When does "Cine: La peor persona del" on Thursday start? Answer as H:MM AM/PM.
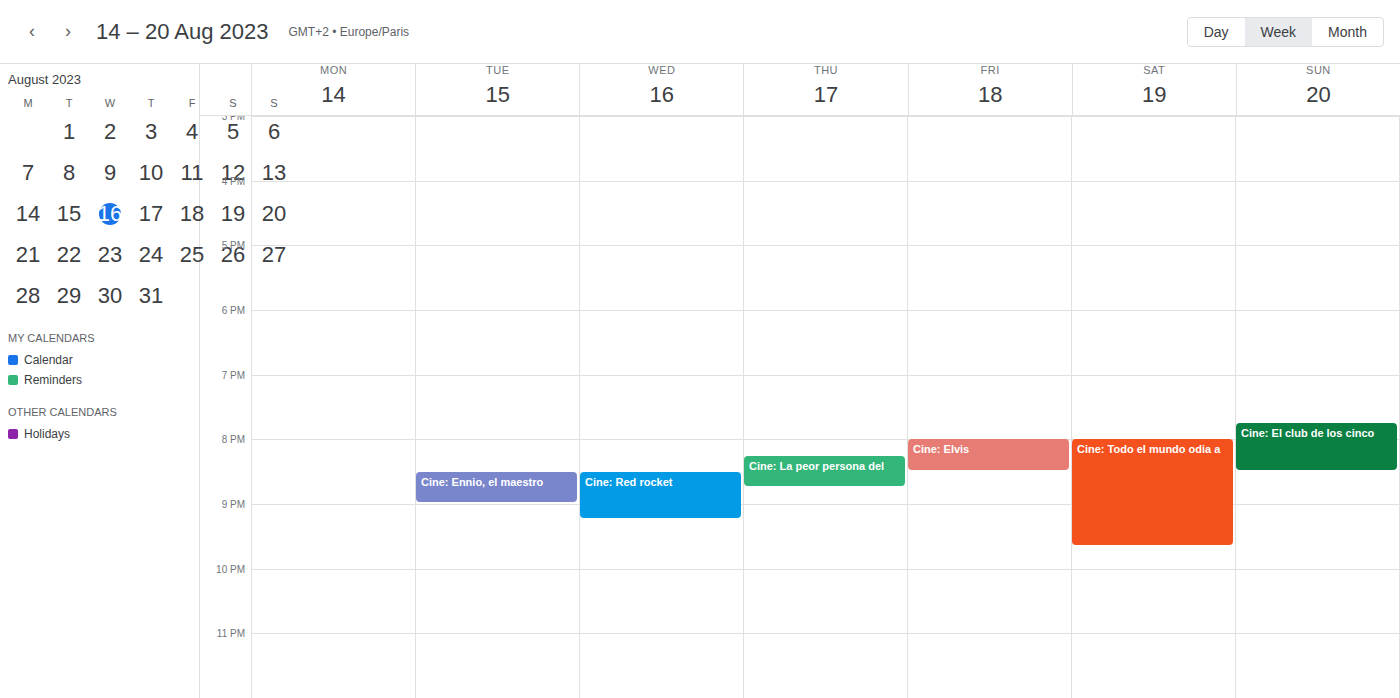
8:15 PM